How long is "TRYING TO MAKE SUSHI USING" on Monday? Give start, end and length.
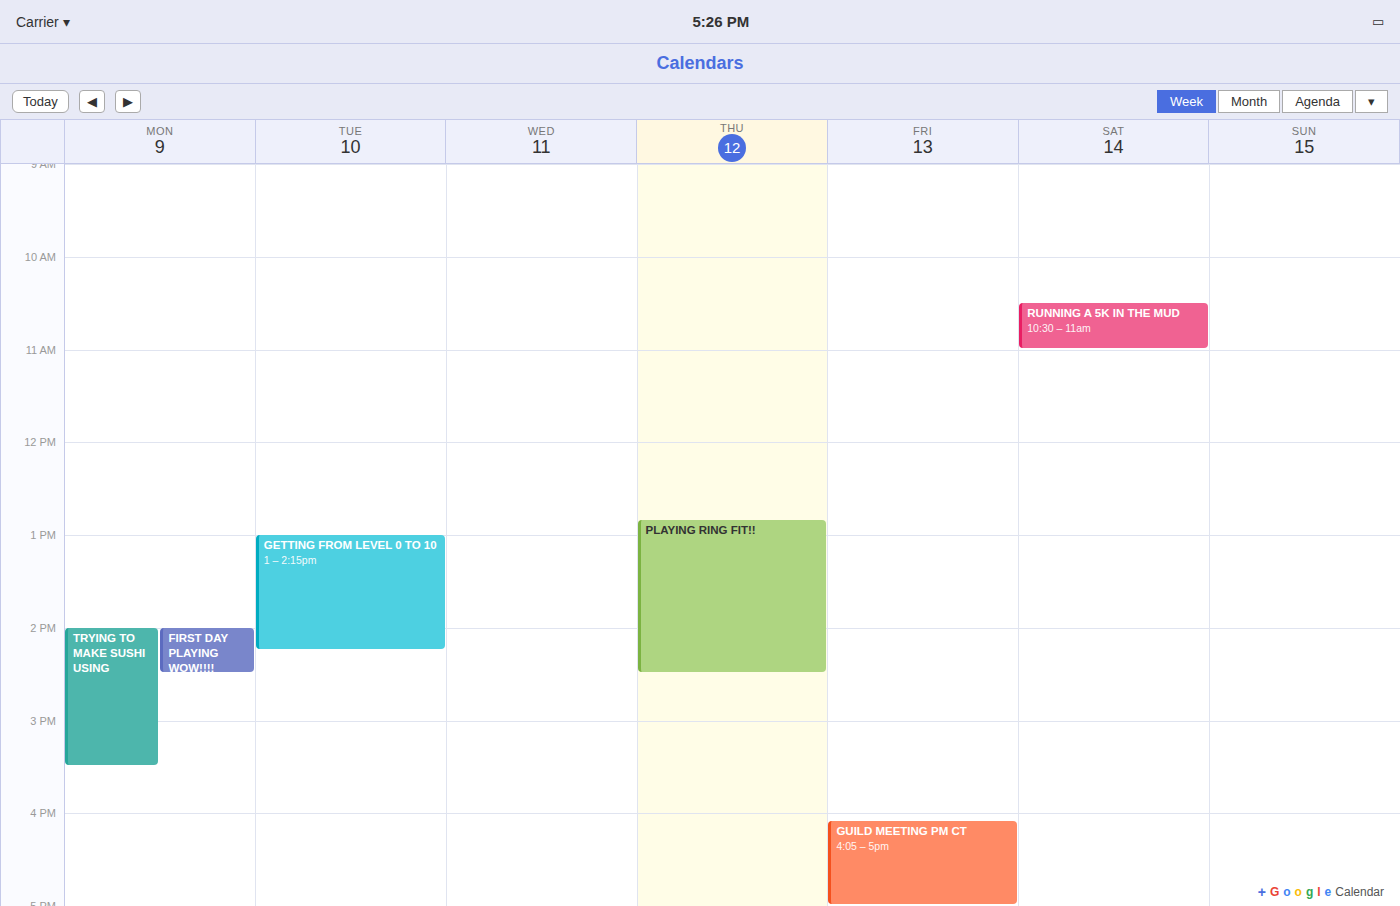
2:00 PM to 3:30 PM, 1 hour 30 minutes